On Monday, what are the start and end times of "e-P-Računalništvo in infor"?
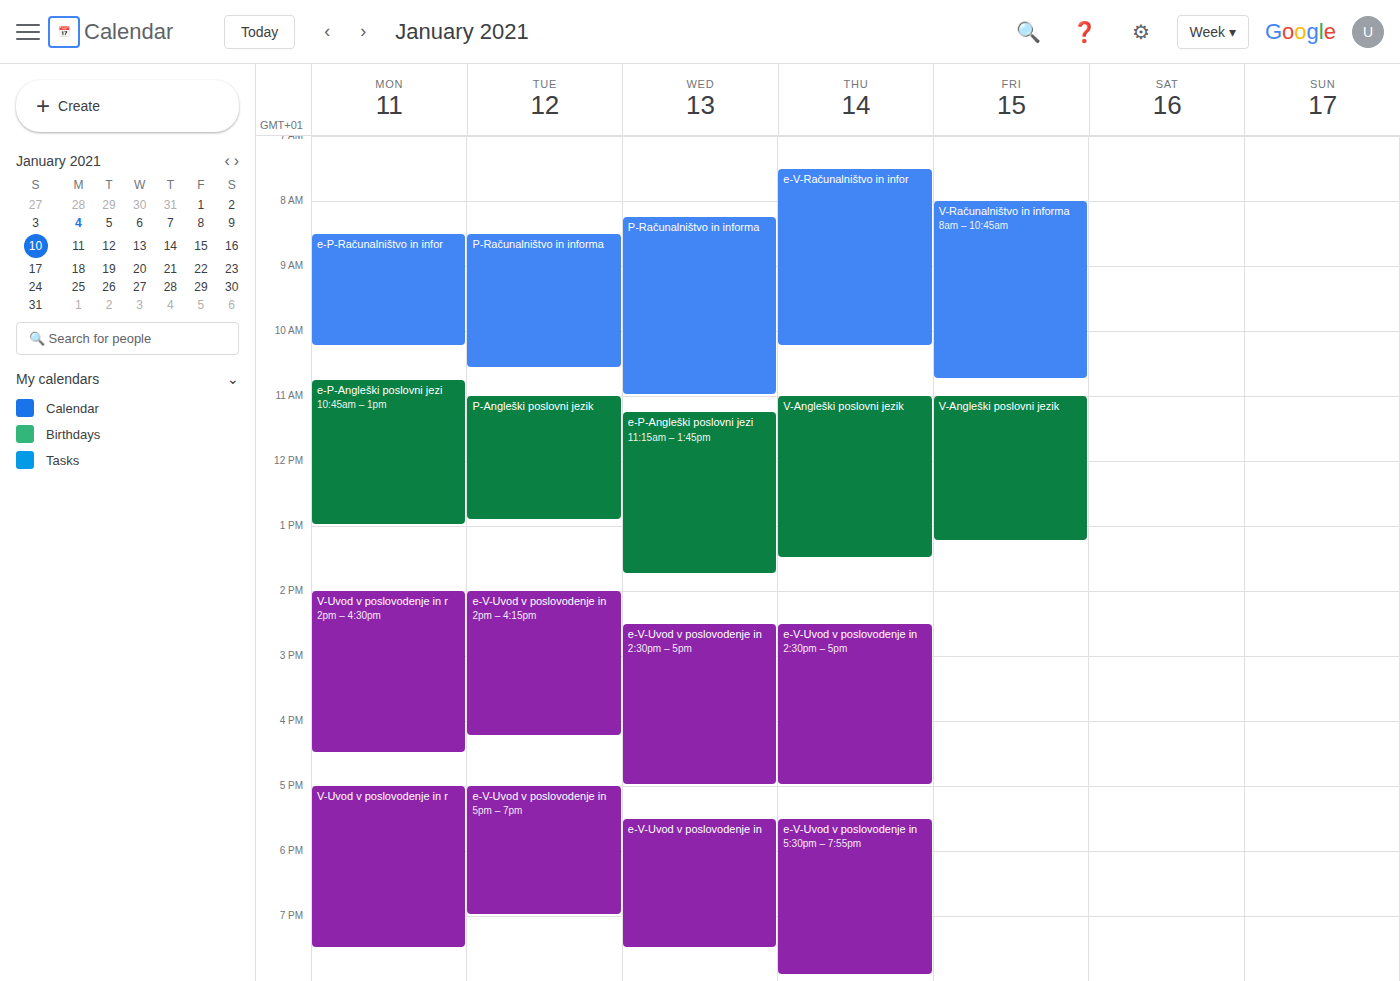
8:30 AM to 10:15 AM